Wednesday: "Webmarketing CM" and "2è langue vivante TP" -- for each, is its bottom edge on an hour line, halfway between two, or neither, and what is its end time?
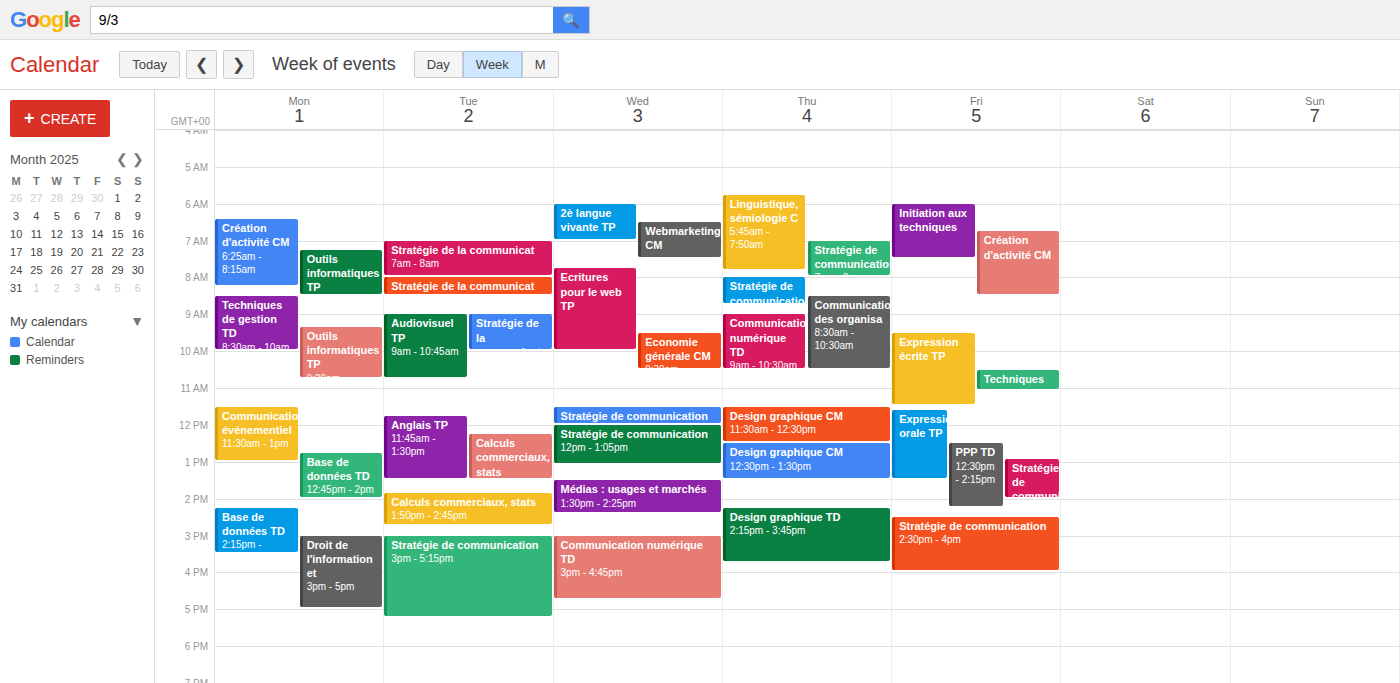
"Webmarketing CM": 7:30 AM, halfway between the 7 AM and 8 AM lines. "2è langue vivante TP": 7:00 AM, exactly on the 7 AM line.